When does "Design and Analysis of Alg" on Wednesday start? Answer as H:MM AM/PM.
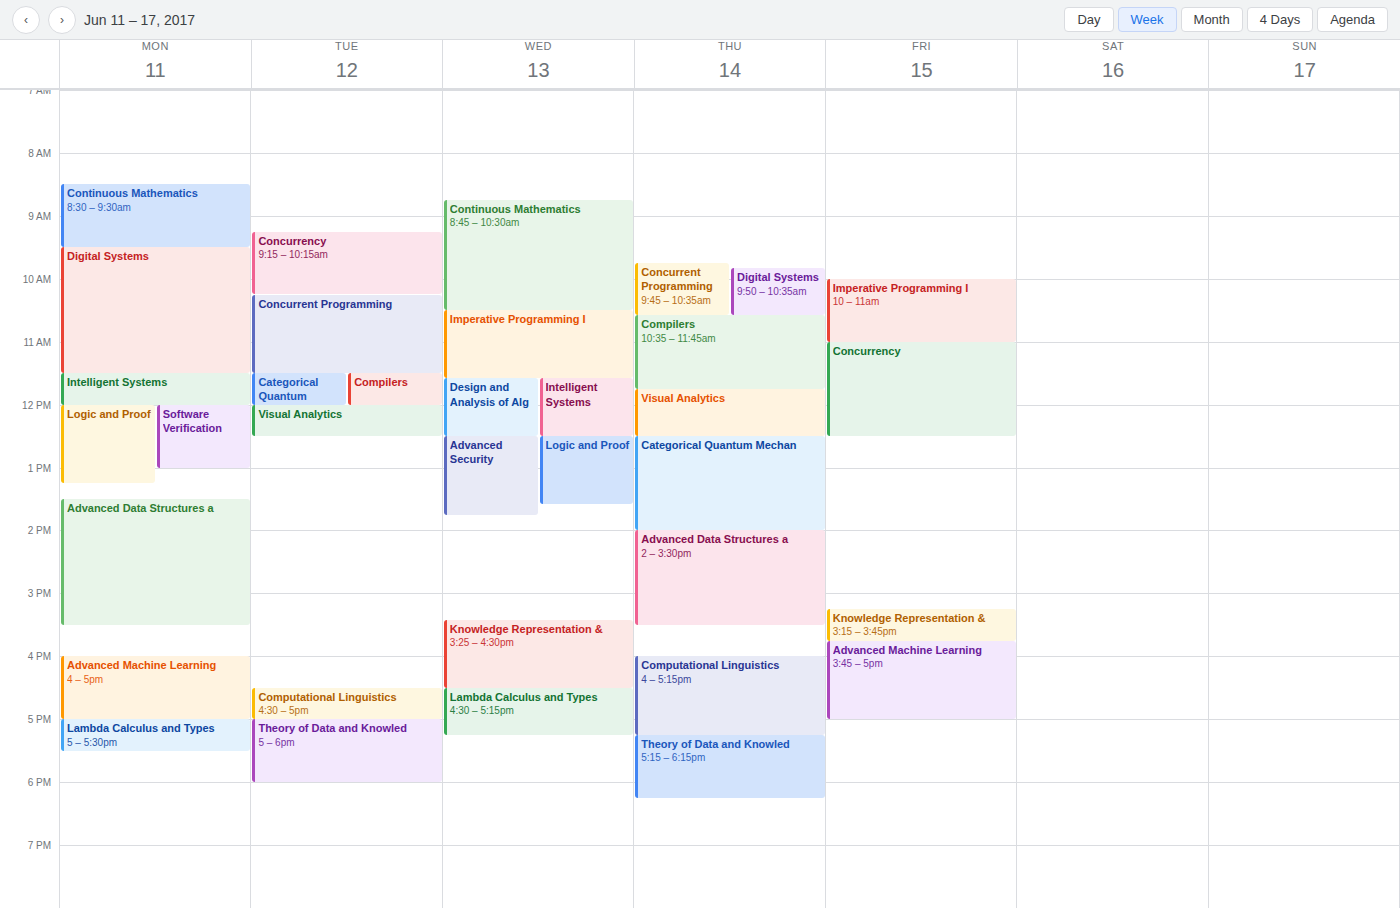
11:35 AM